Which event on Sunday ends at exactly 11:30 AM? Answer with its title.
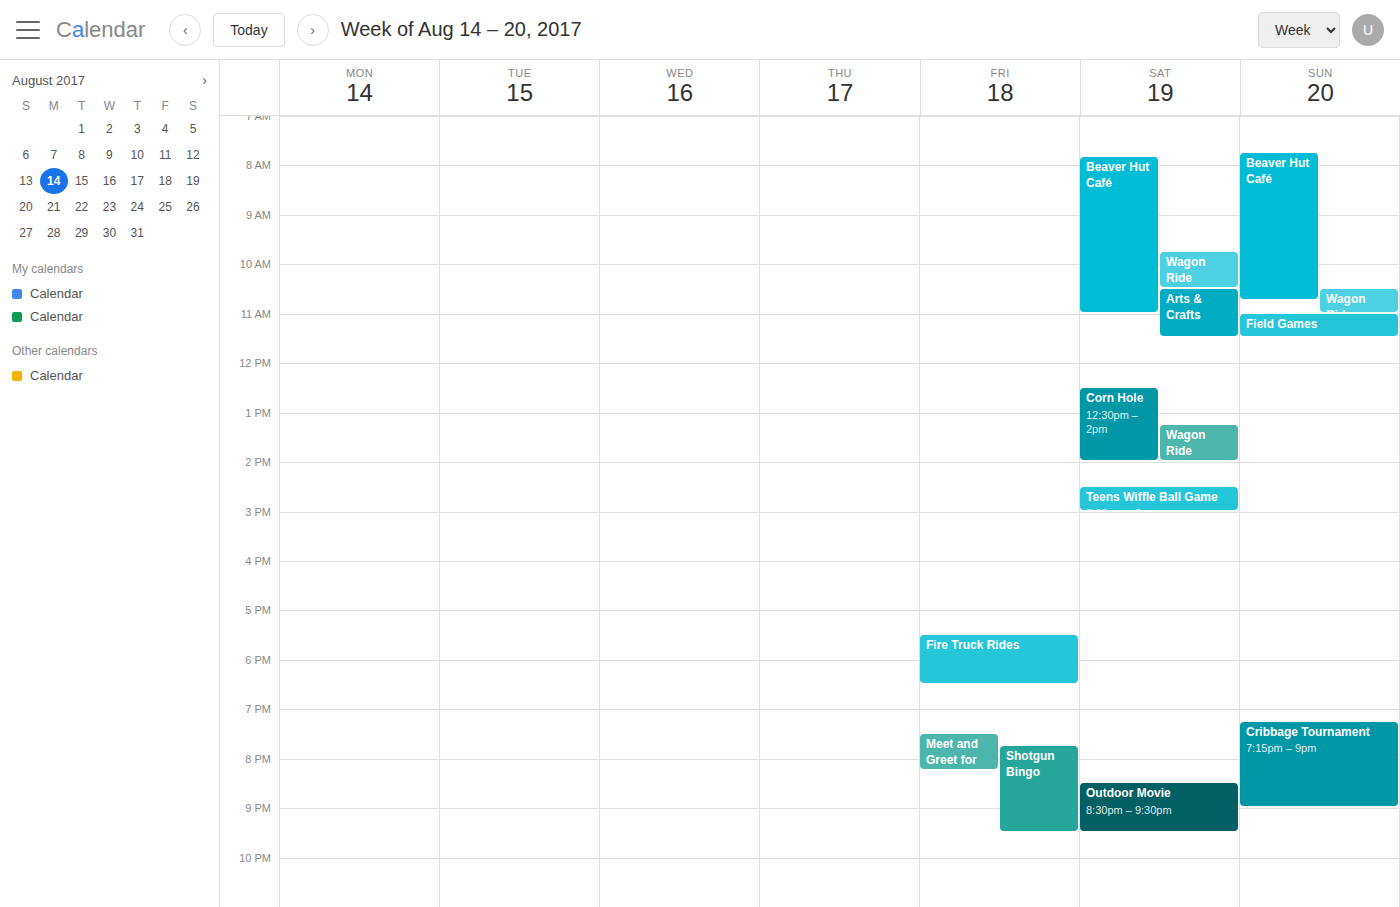
"Field Games"